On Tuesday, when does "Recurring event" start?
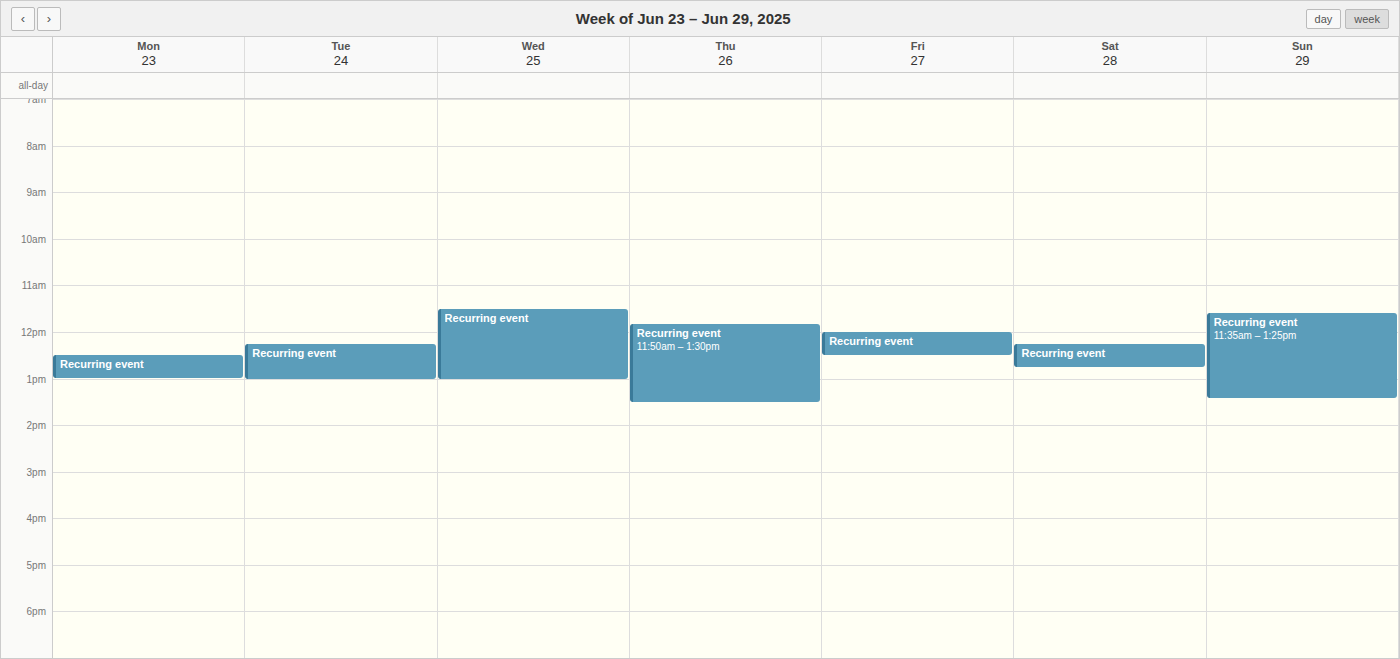
12:15 PM